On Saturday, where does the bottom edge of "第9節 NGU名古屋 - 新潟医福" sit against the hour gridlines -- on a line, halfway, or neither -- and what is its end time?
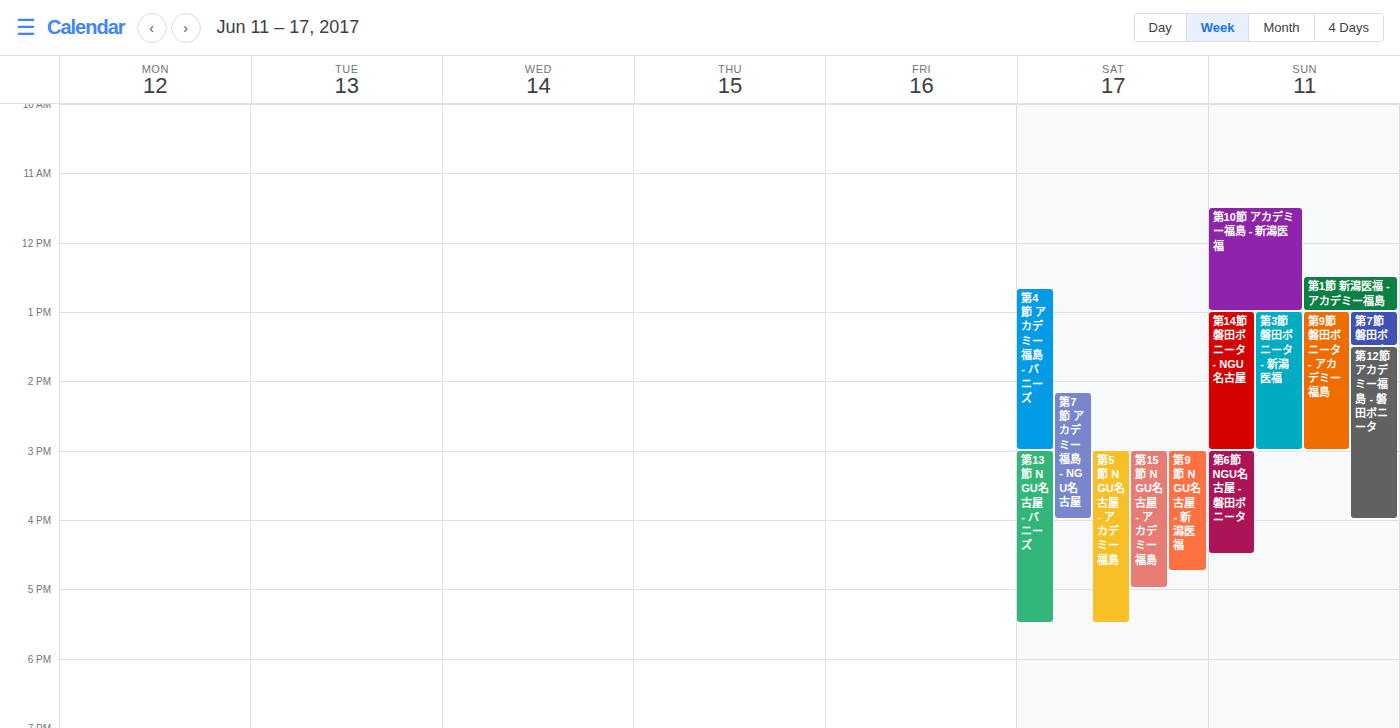
4:45 PM -- neither: three quarters of the way from the 4 PM line to the 5 PM line.